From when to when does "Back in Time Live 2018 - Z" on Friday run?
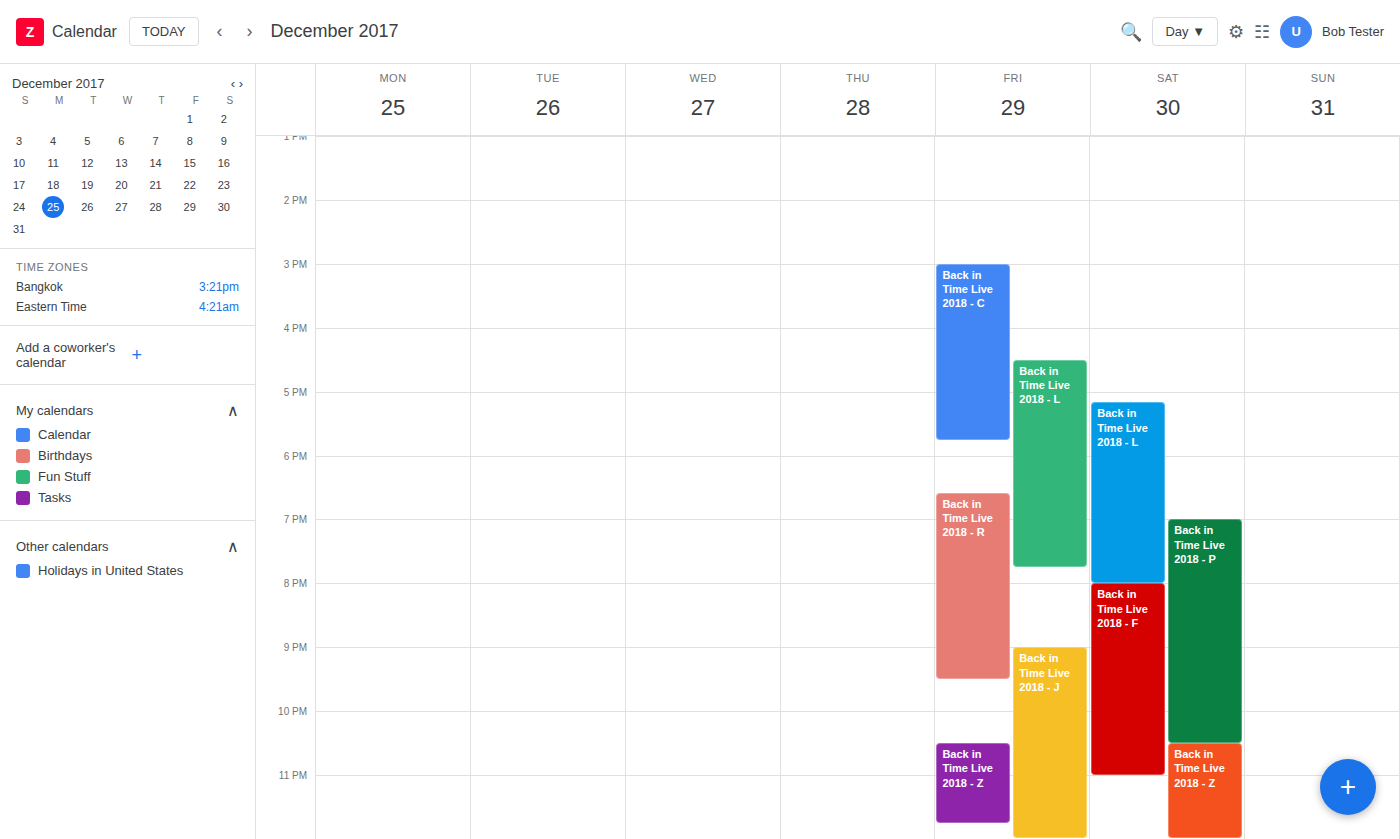
10:30 PM to 11:45 PM